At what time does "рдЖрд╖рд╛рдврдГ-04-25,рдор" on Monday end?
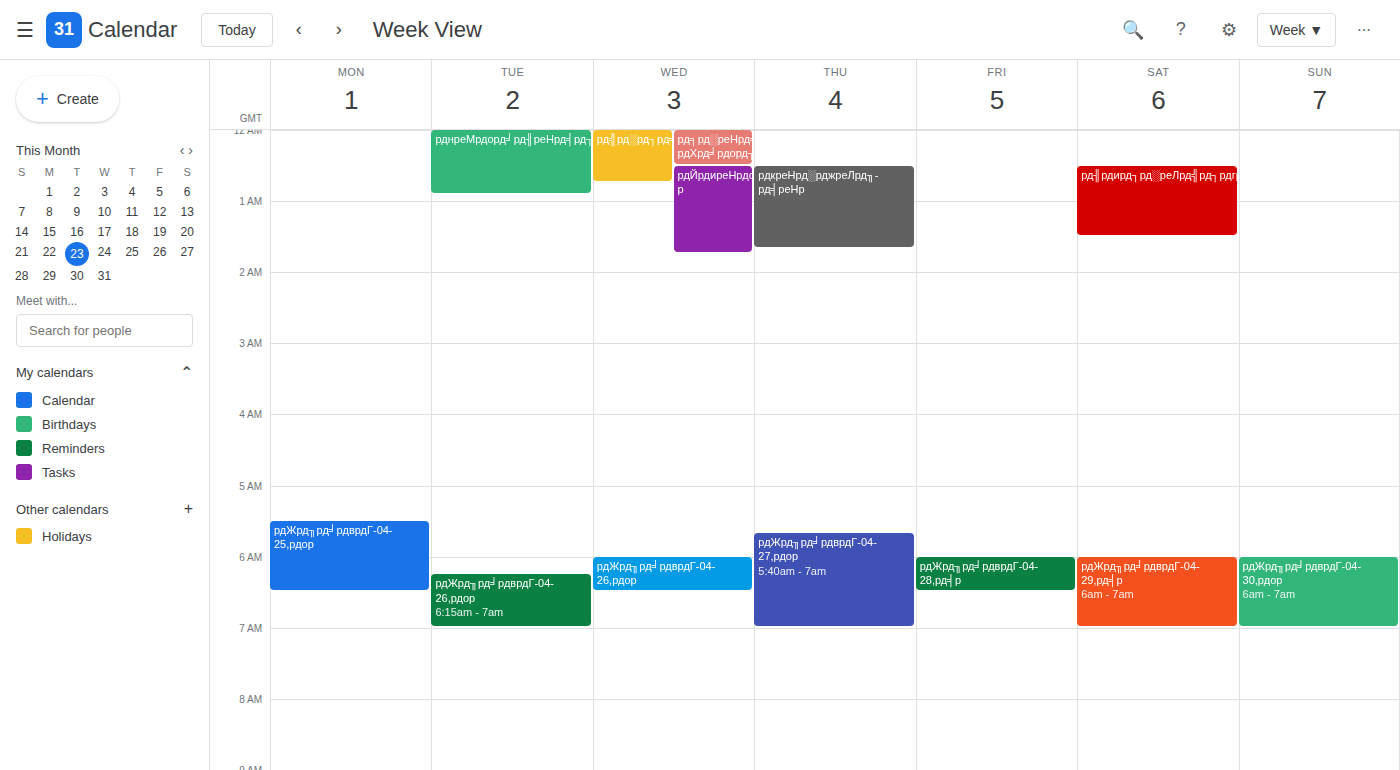
6:30 AM